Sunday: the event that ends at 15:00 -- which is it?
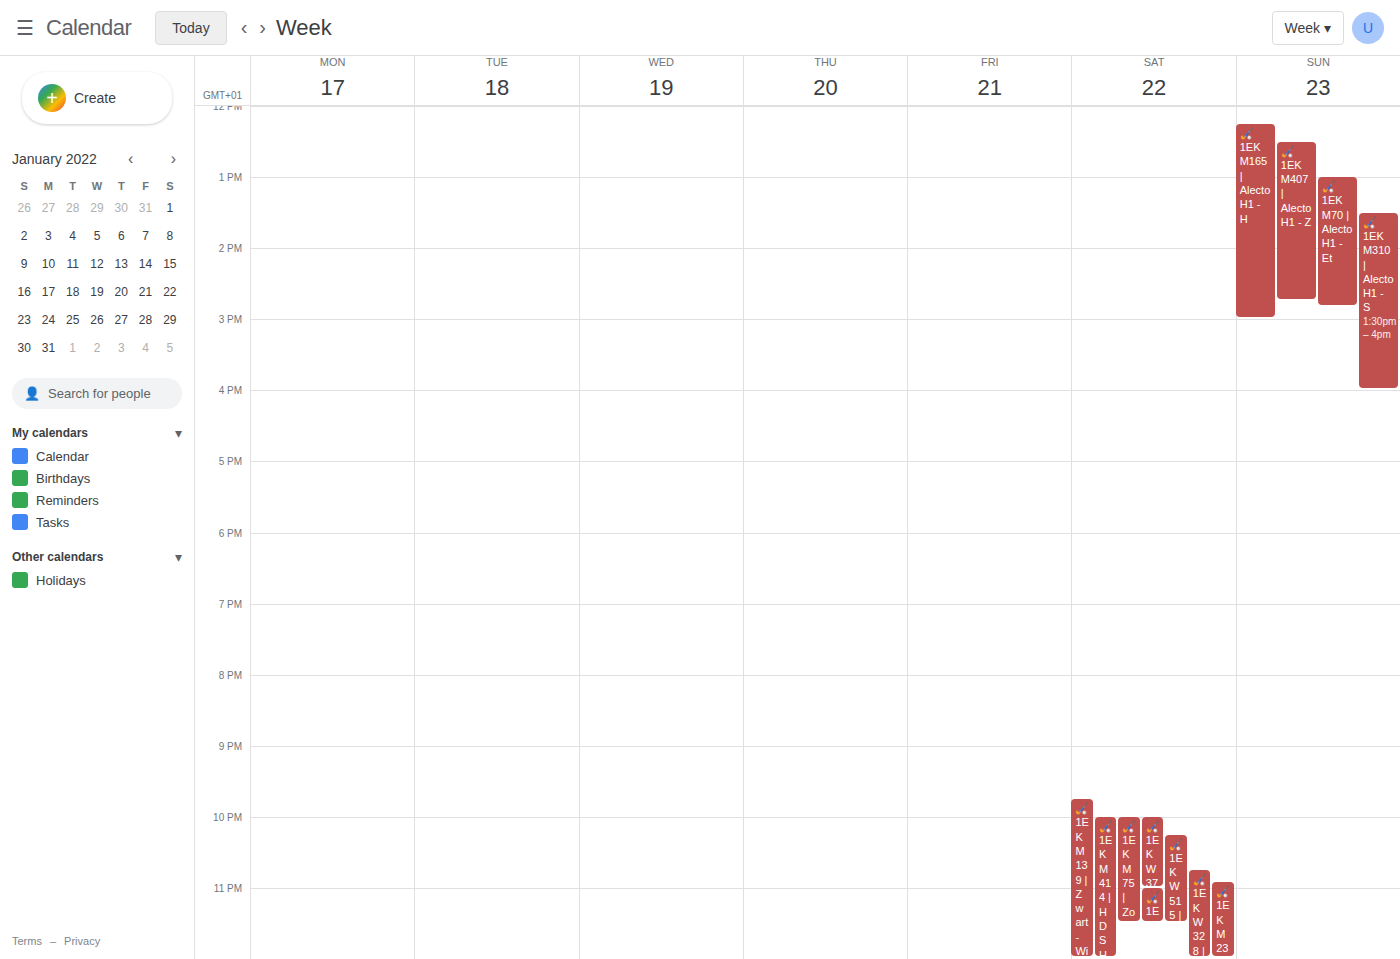
"🏑 1EK M165 | Alecto H1 - H"